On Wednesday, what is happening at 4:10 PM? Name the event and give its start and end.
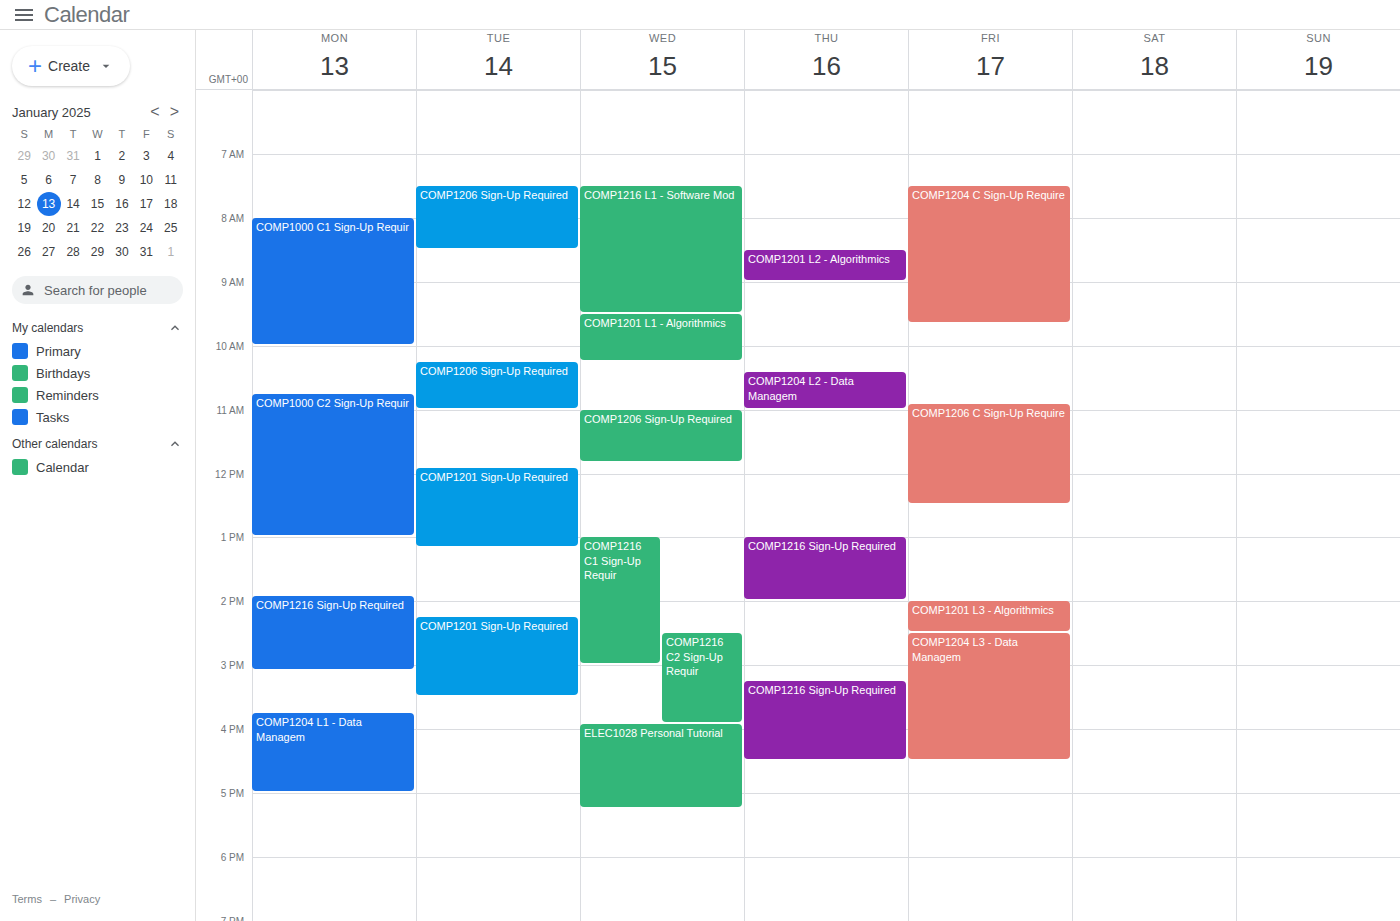
"ELEC1028 Personal Tutorial", 3:55 PM to 5:15 PM